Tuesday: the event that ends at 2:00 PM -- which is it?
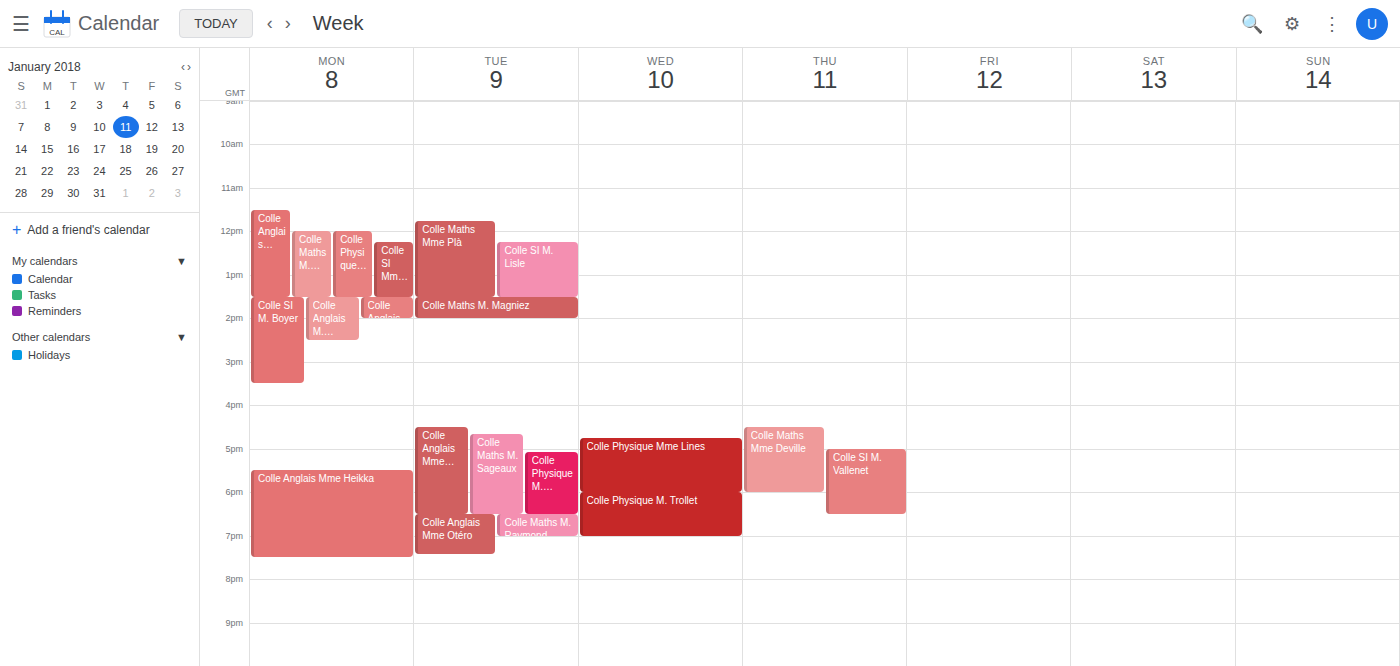
"Colle Maths M. Magniez"